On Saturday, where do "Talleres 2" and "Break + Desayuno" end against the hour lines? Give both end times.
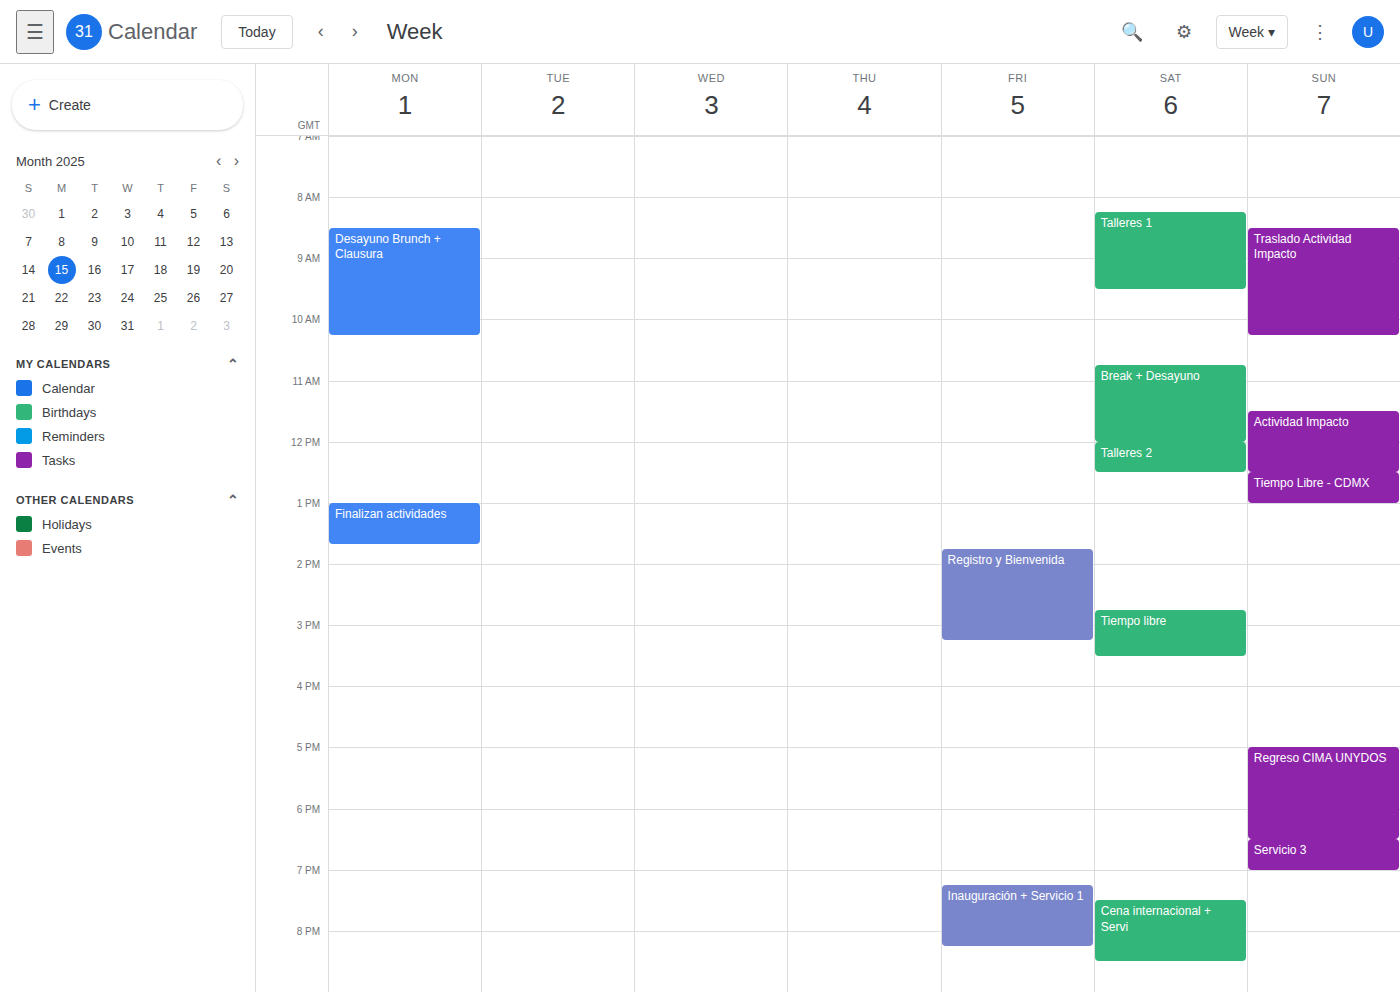
"Talleres 2": 12:30 PM, halfway between the 12 PM and 1 PM lines. "Break + Desayuno": 12:00 PM, exactly on the 12 PM line.